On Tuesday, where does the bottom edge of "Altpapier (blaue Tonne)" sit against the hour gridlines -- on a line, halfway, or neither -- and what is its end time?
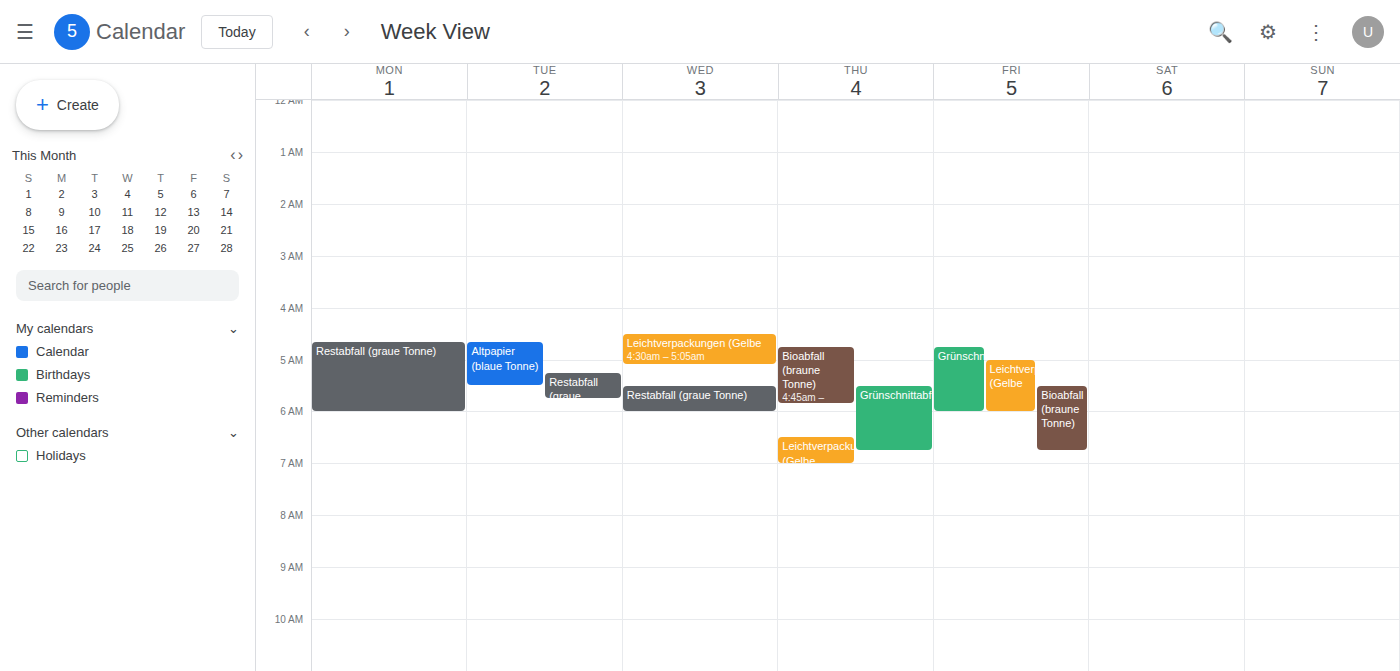
5:30 AM -- halfway between the 5 AM and 6 AM lines.